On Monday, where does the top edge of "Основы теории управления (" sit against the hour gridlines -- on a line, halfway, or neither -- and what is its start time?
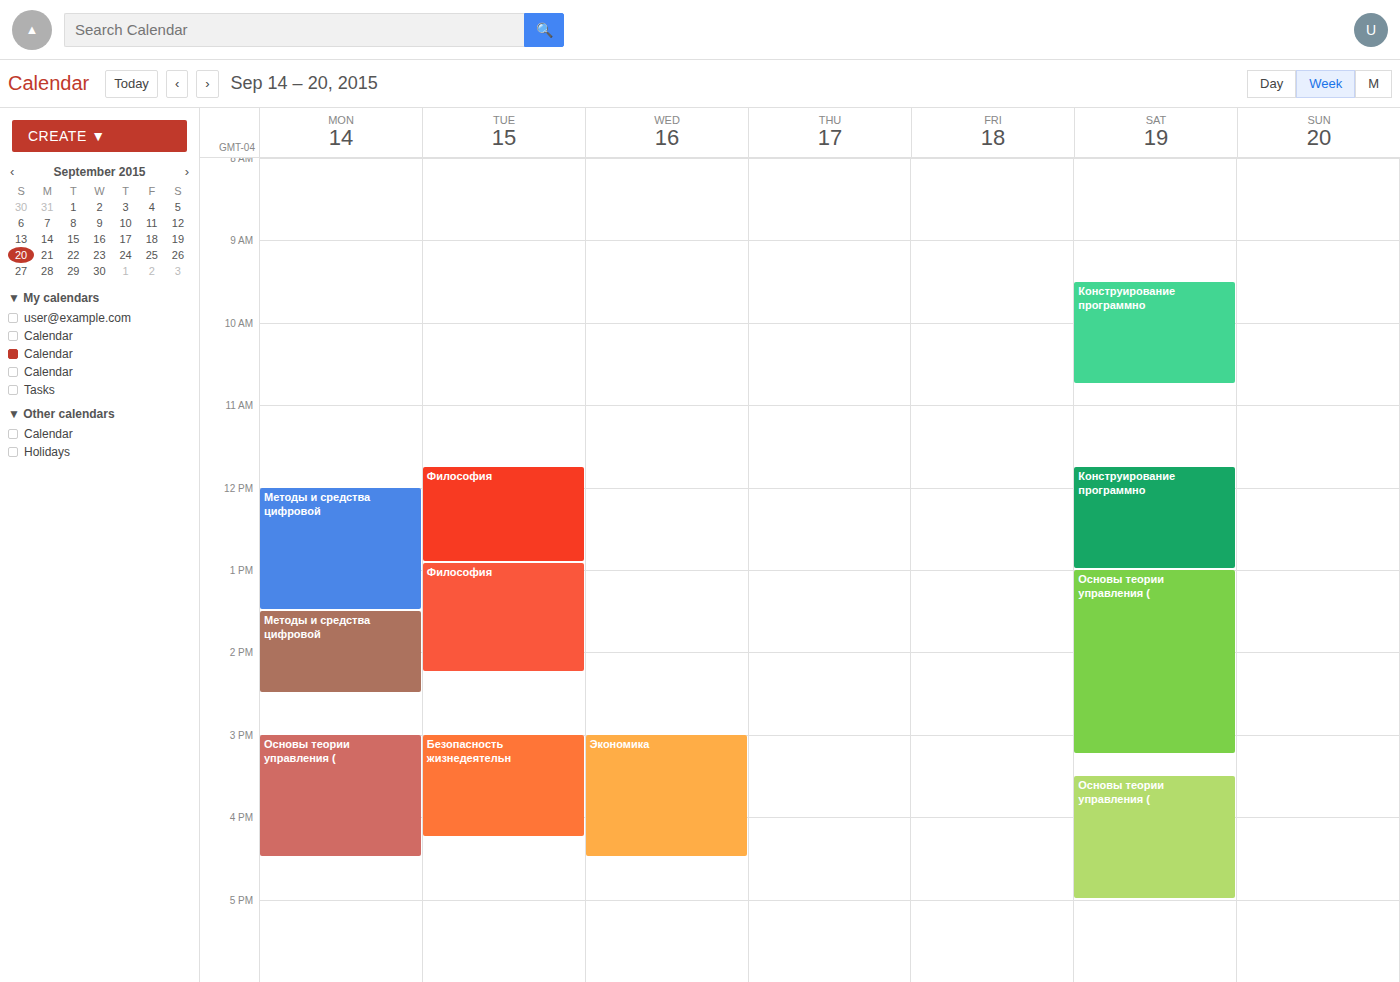
15:00 -- exactly on the 15:00 line.